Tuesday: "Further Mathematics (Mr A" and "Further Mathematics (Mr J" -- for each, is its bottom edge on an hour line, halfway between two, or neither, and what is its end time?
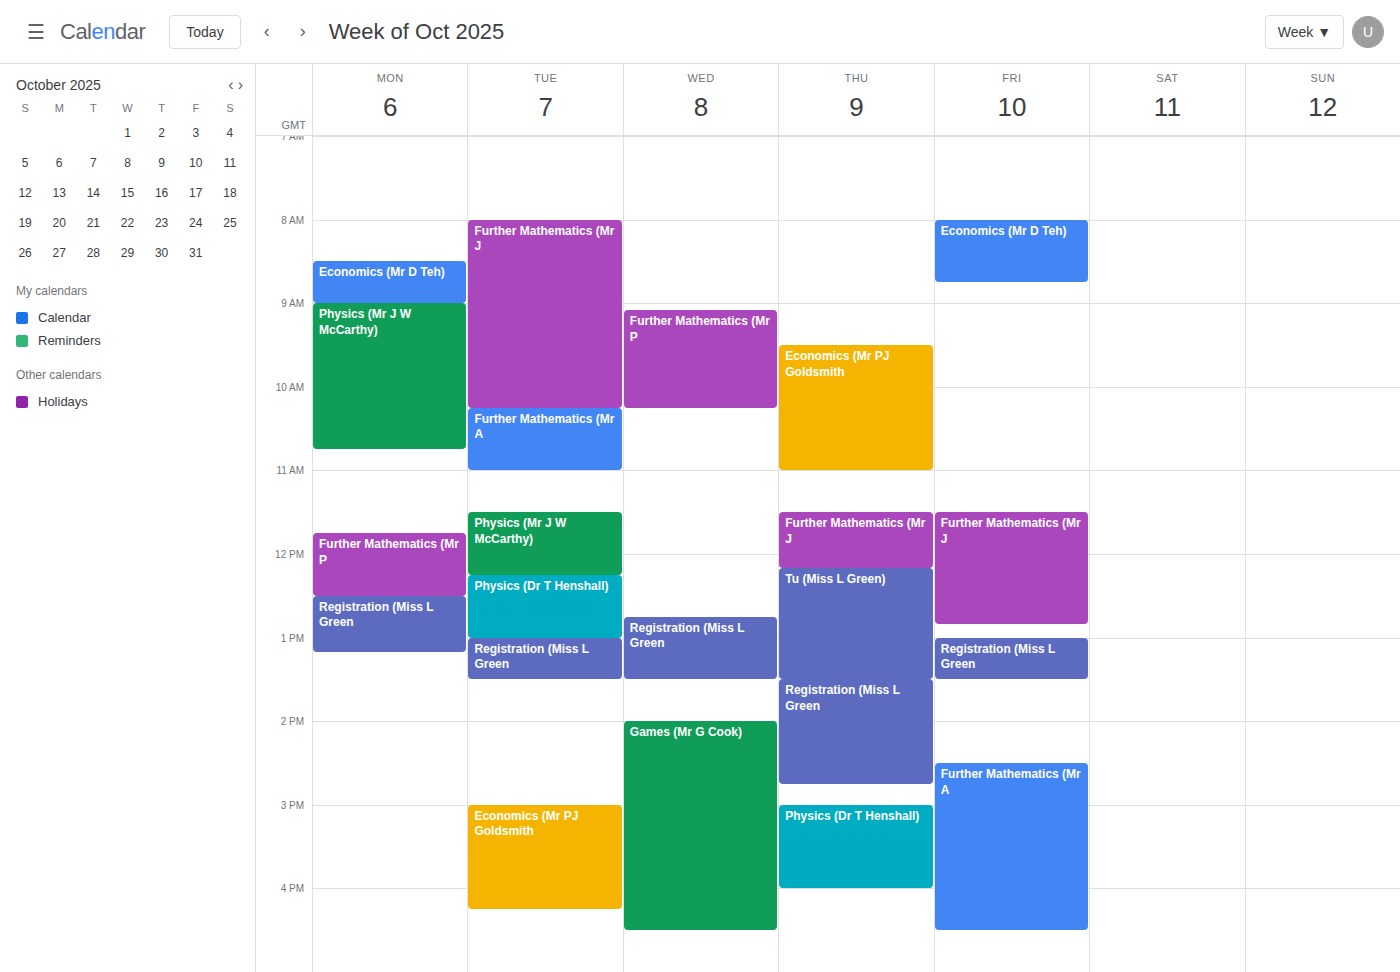
"Further Mathematics (Mr A": 11:00 AM, exactly on the 11 AM line. "Further Mathematics (Mr J": 10:15 AM, neither: a quarter of the way from the 10 AM line to the 11 AM line.